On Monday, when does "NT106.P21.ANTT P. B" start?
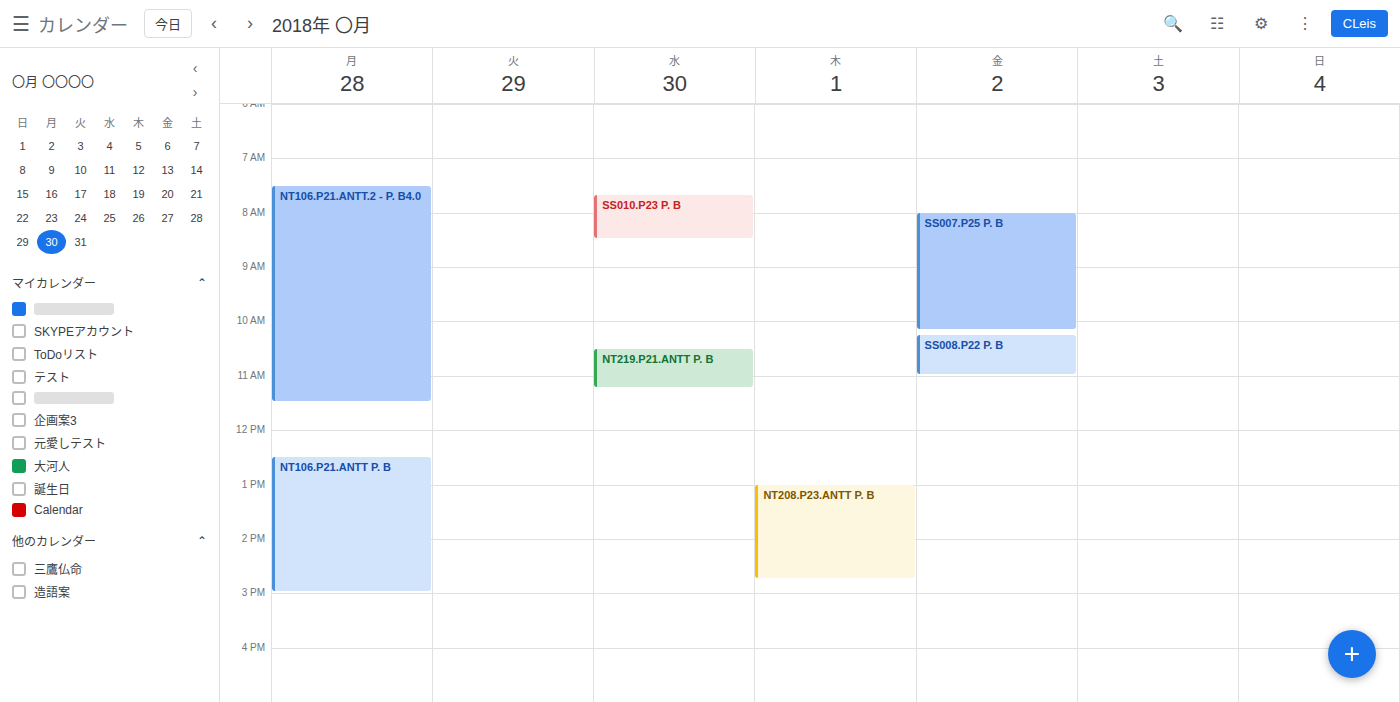
12:30 PM